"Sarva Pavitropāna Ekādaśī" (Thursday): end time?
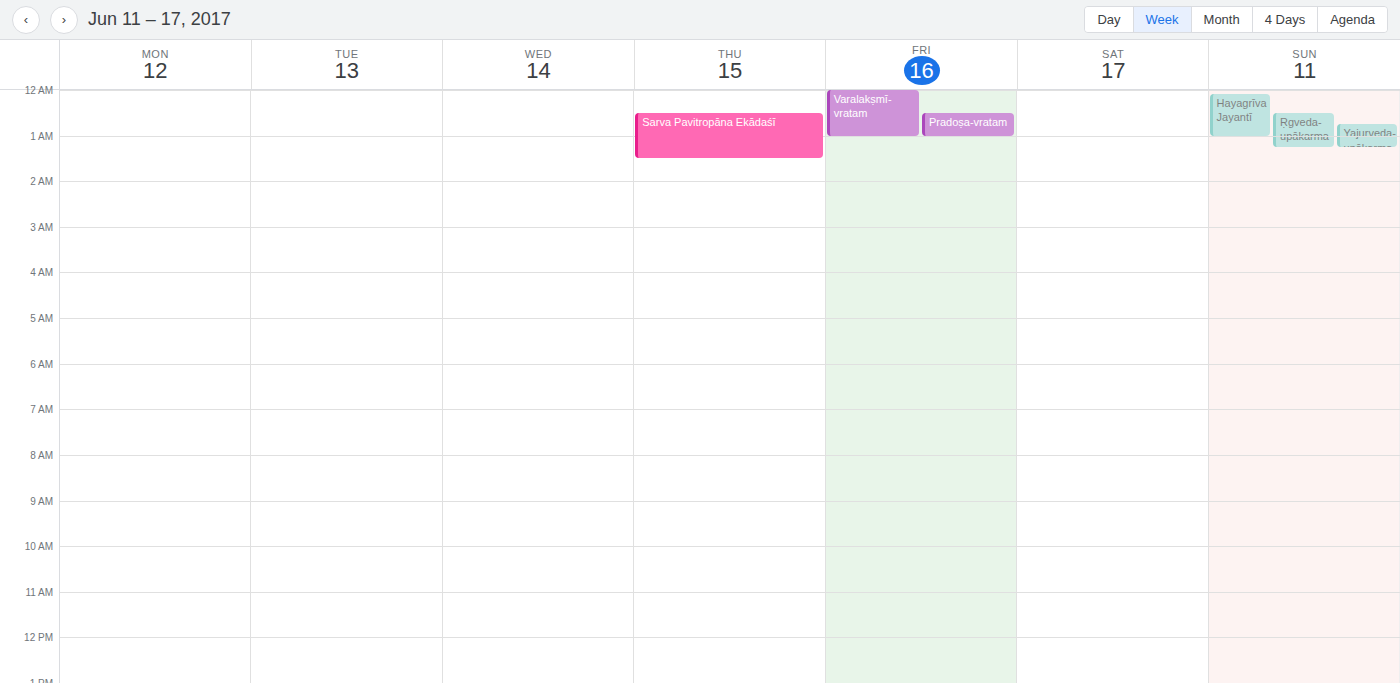
1:30 AM